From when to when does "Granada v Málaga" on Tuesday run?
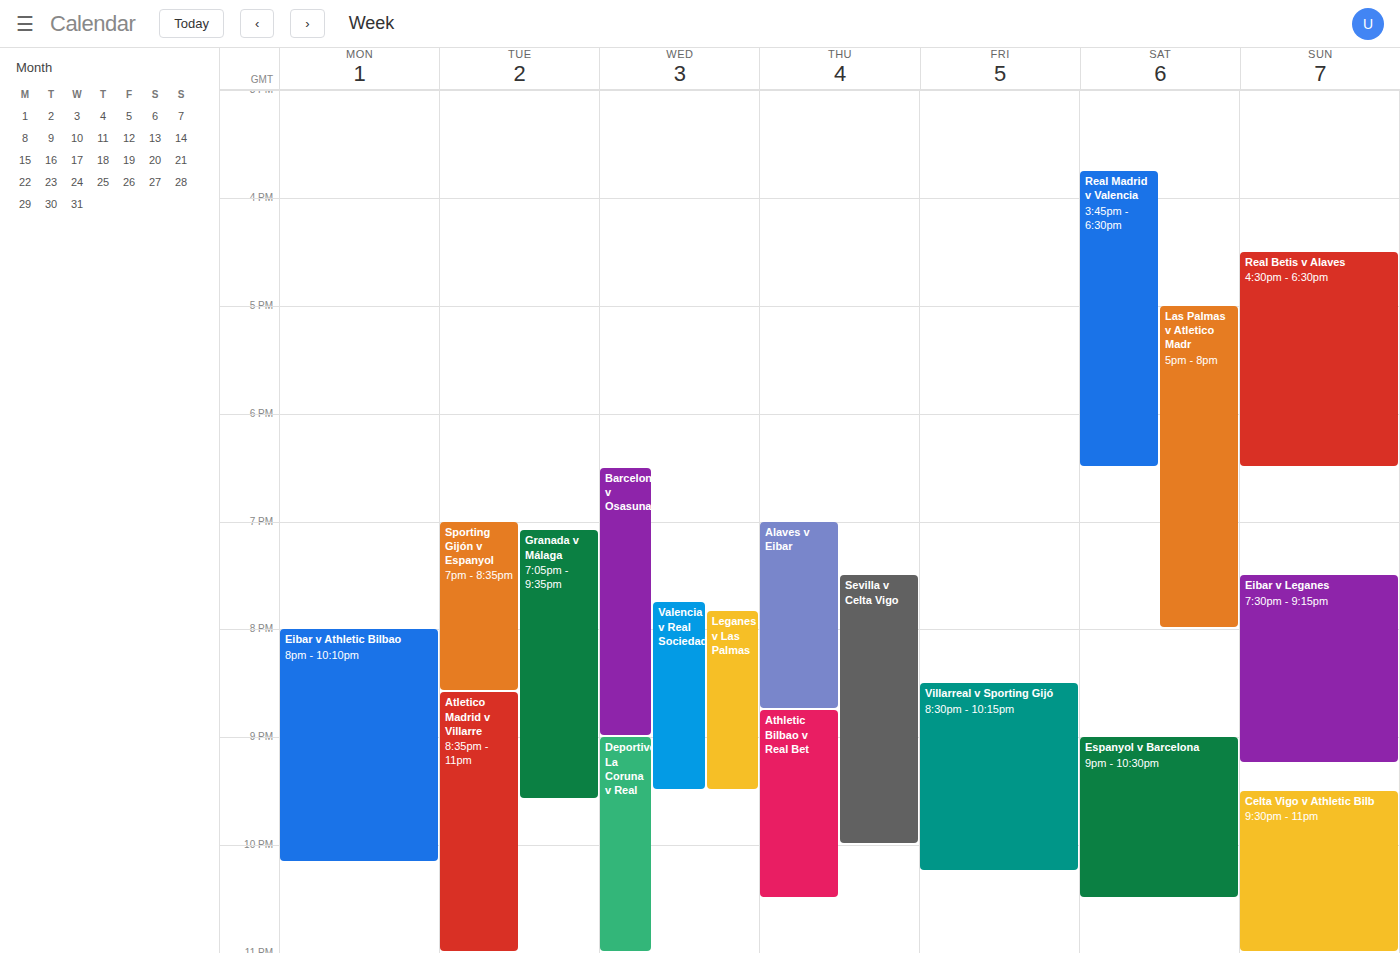
7:05 PM to 9:35 PM